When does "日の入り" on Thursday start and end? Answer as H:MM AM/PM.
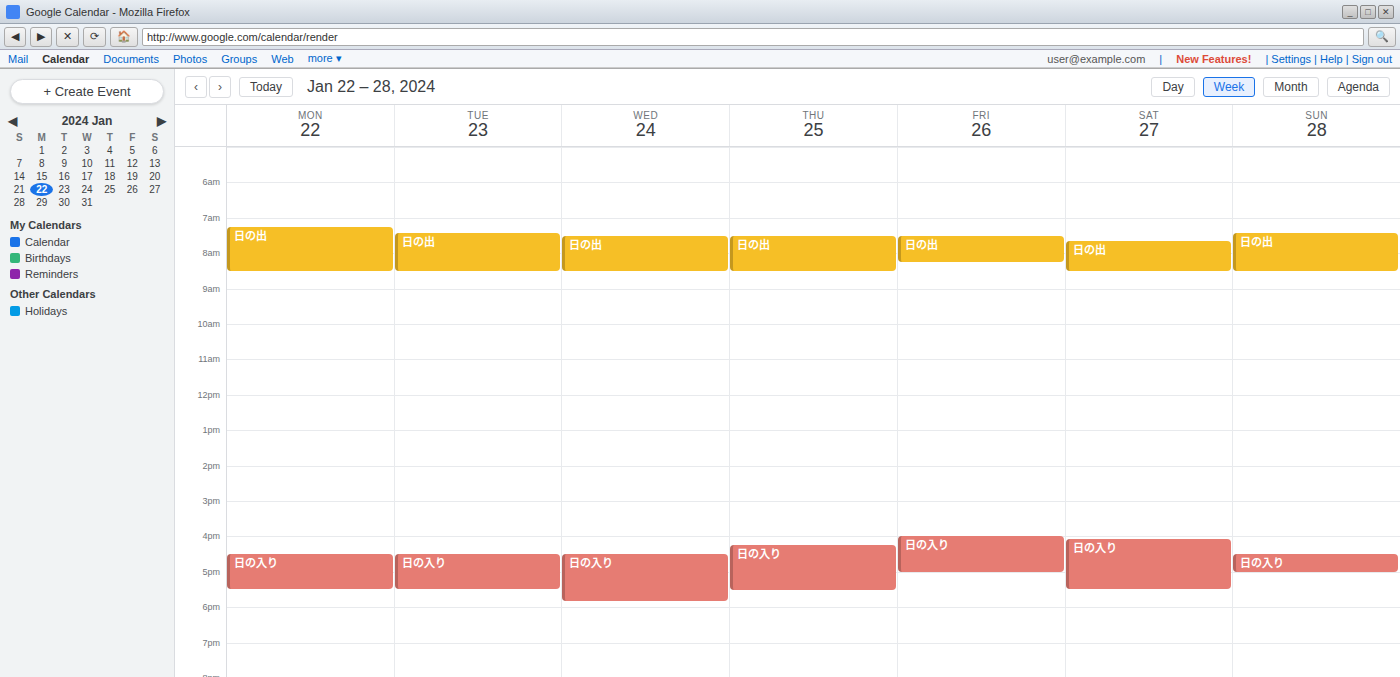
4:15 PM to 5:30 PM